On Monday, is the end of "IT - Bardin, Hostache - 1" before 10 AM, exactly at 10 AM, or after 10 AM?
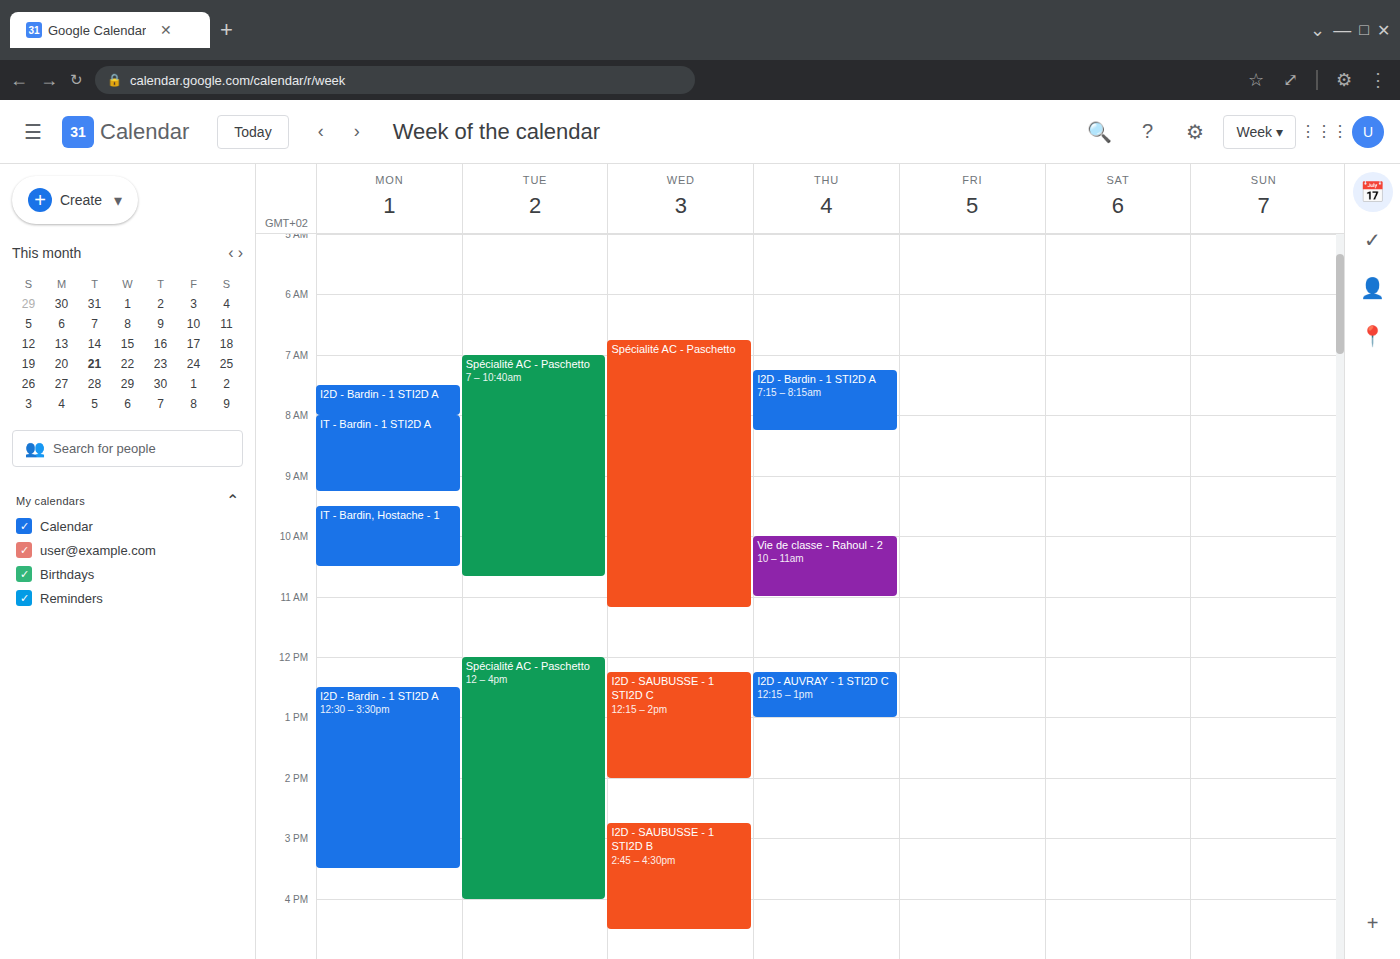
10:30 AM -- after 10 AM, 30 minutes below the 10 AM line.